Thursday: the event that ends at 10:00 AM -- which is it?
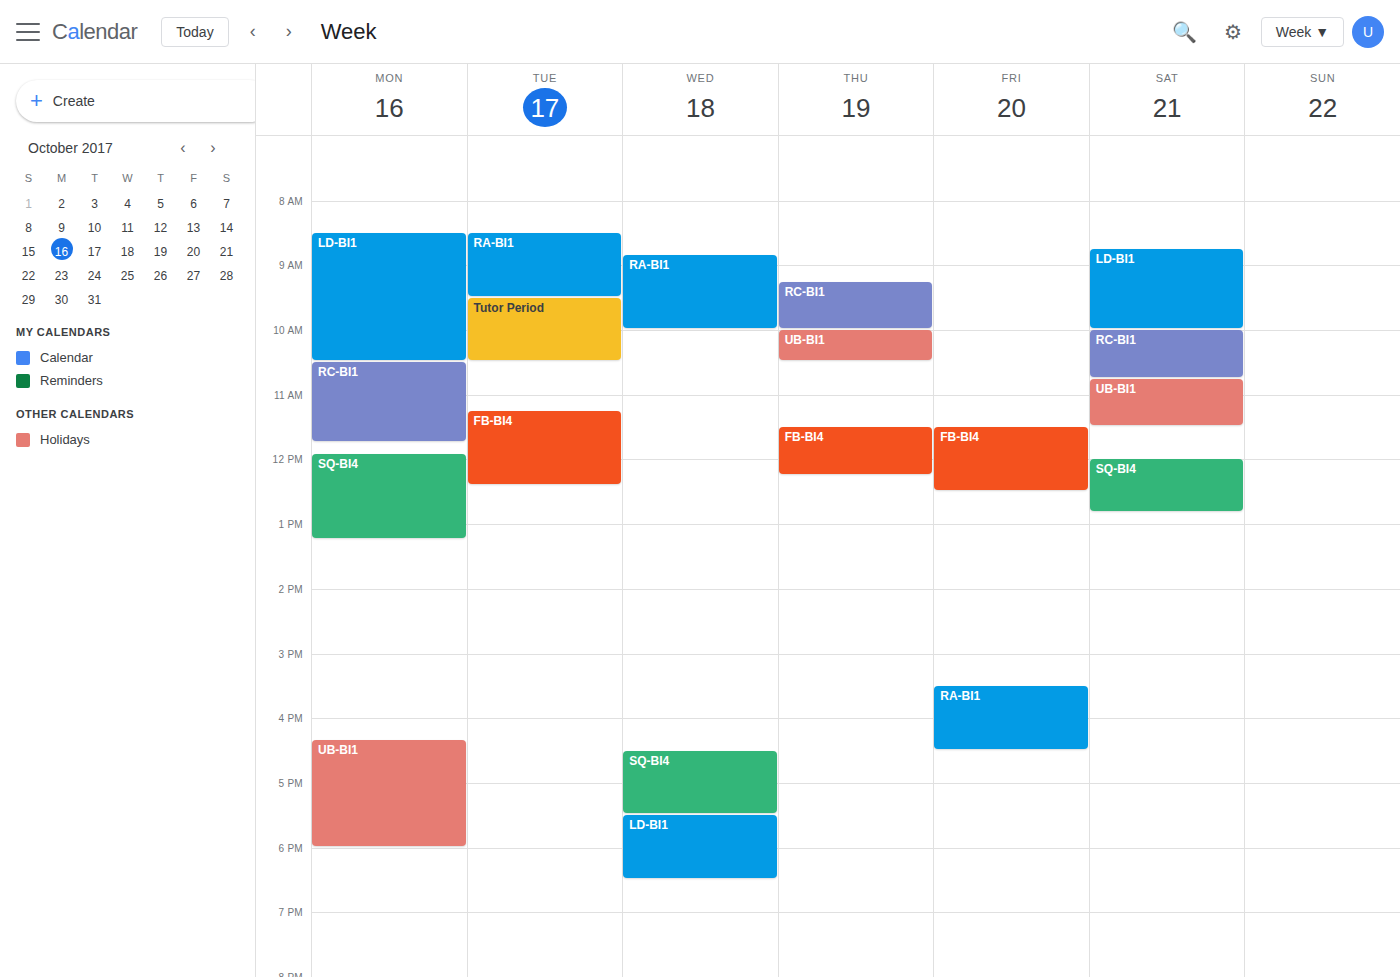
"RC-BI1"